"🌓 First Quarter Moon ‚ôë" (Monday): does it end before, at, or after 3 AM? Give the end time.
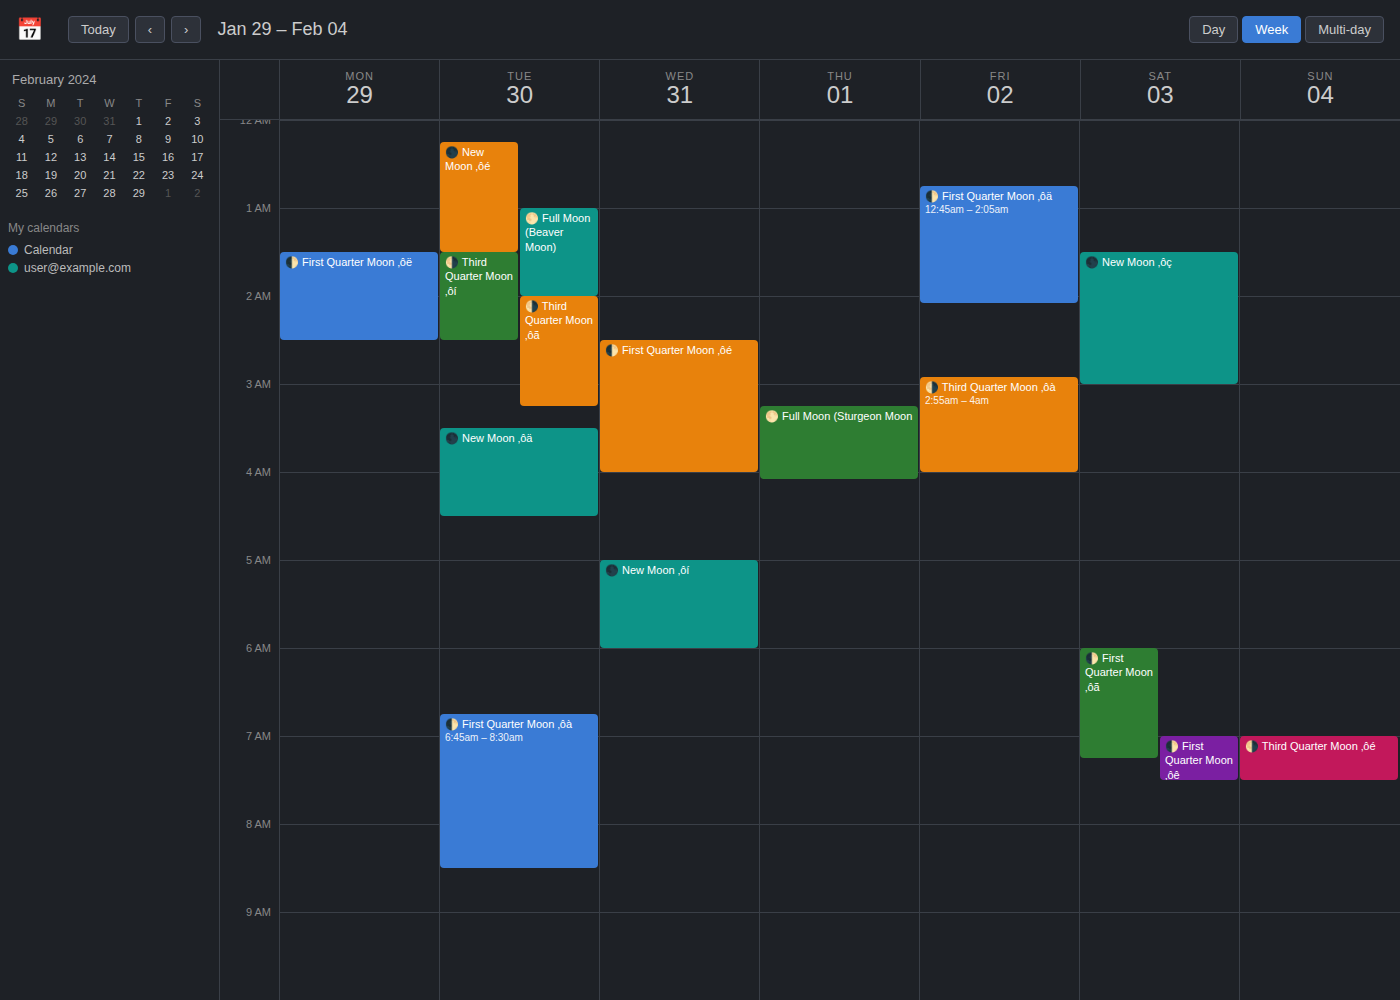
2:30 AM -- before 3 AM, 30 minutes above the 3 AM line.